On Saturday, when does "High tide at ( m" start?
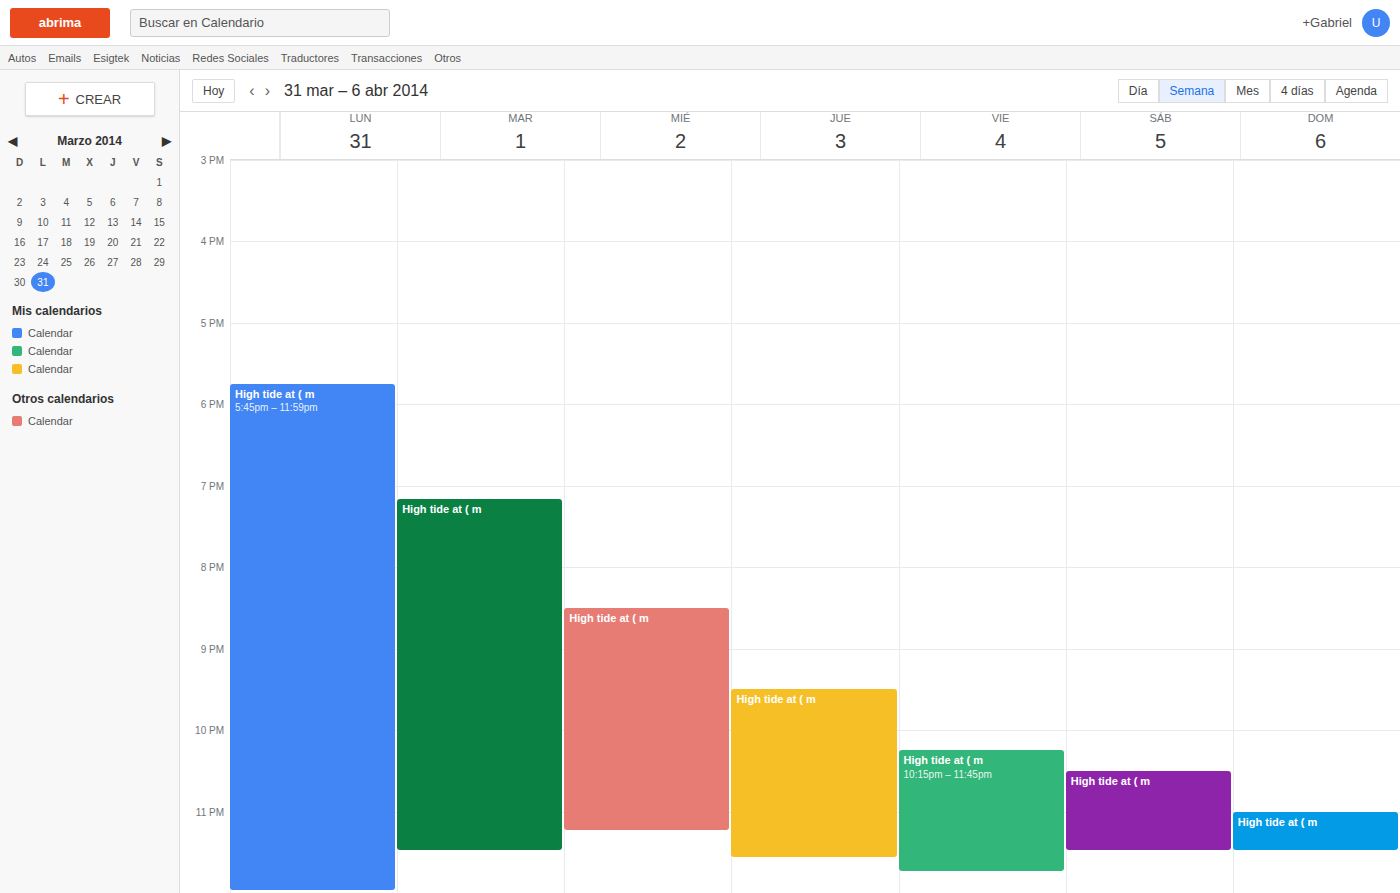
10:30 PM